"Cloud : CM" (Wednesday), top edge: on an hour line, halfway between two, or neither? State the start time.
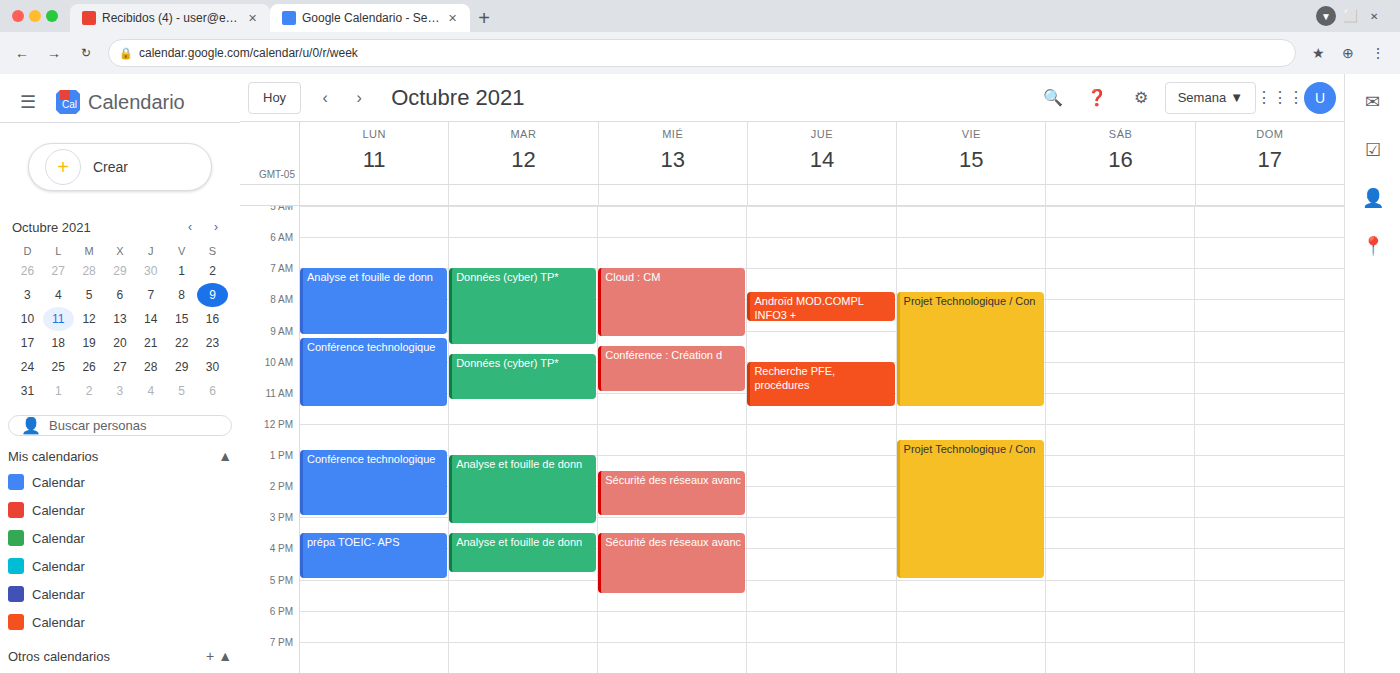
7:00 AM -- exactly on the 7 AM line.